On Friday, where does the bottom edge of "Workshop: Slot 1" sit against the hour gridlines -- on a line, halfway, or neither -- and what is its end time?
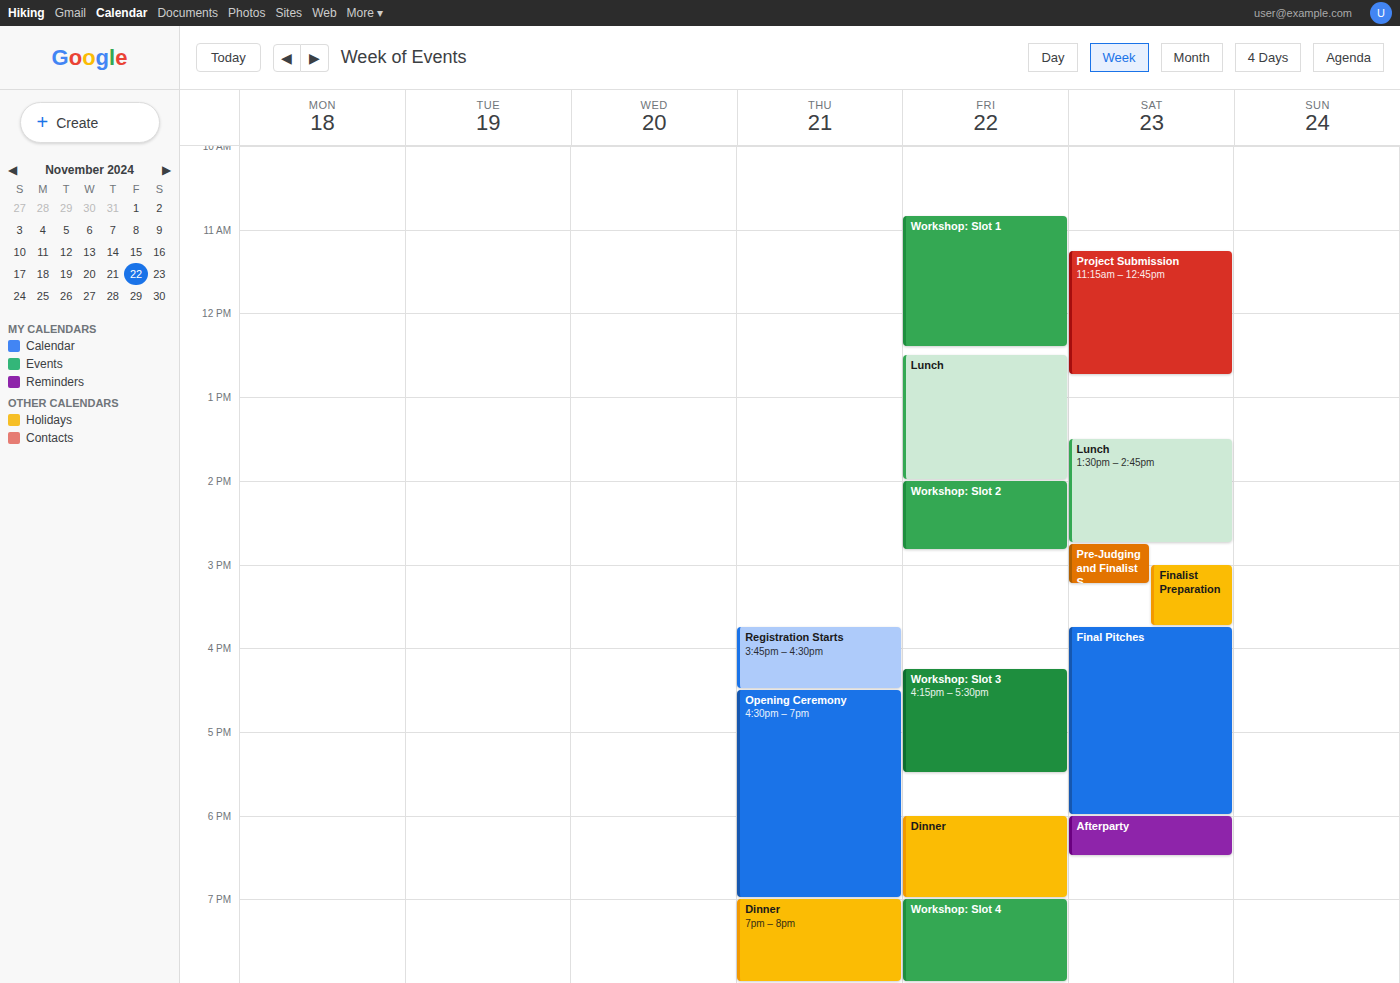
12:25 PM -- neither: 25 minutes below the 12 PM line and 35 minutes above the 1 PM line.